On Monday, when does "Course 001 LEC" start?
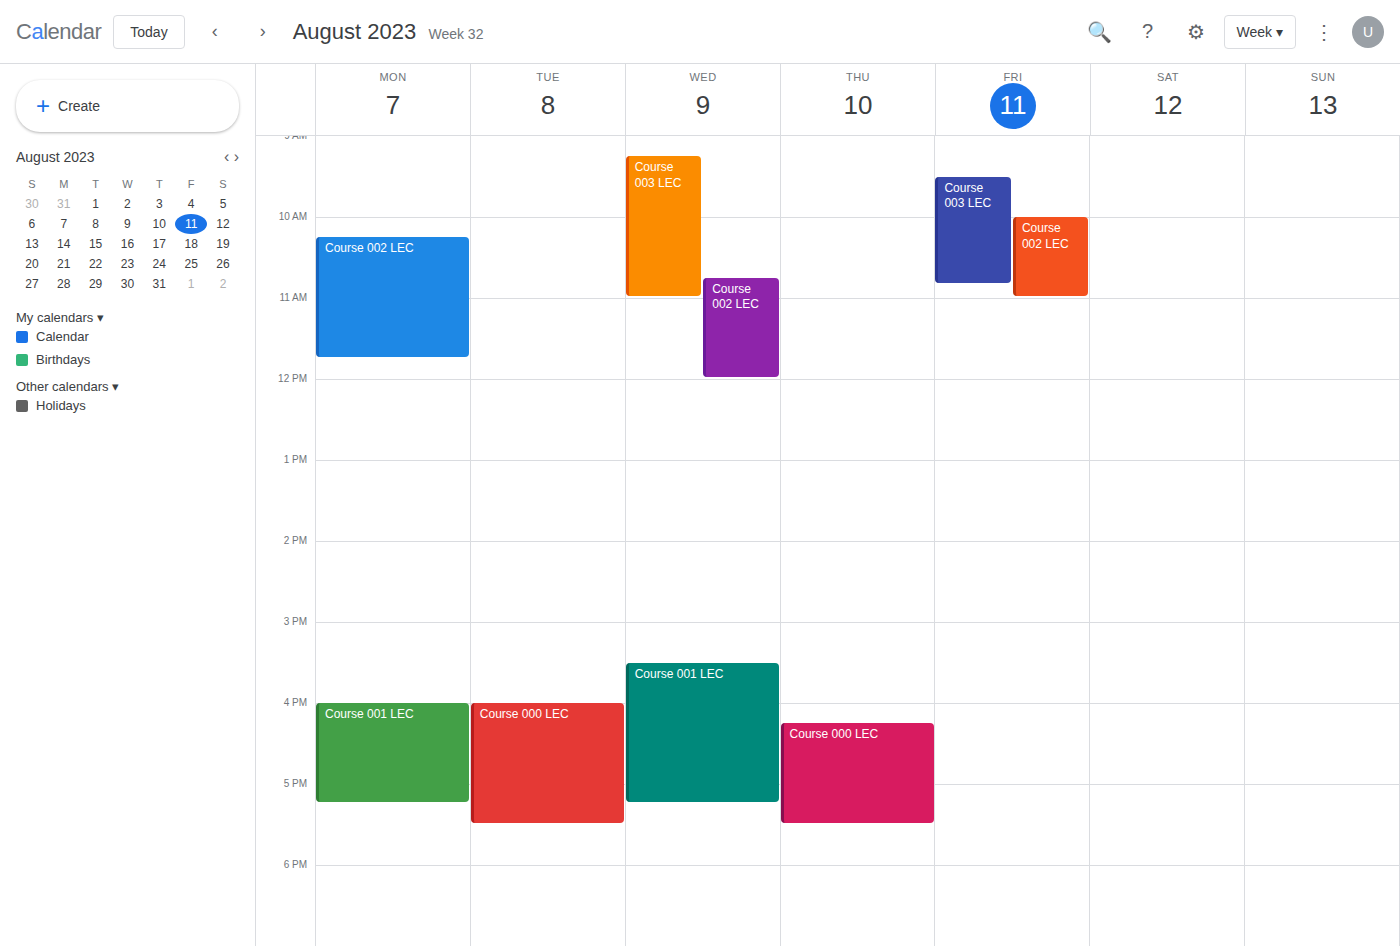
4:00 PM